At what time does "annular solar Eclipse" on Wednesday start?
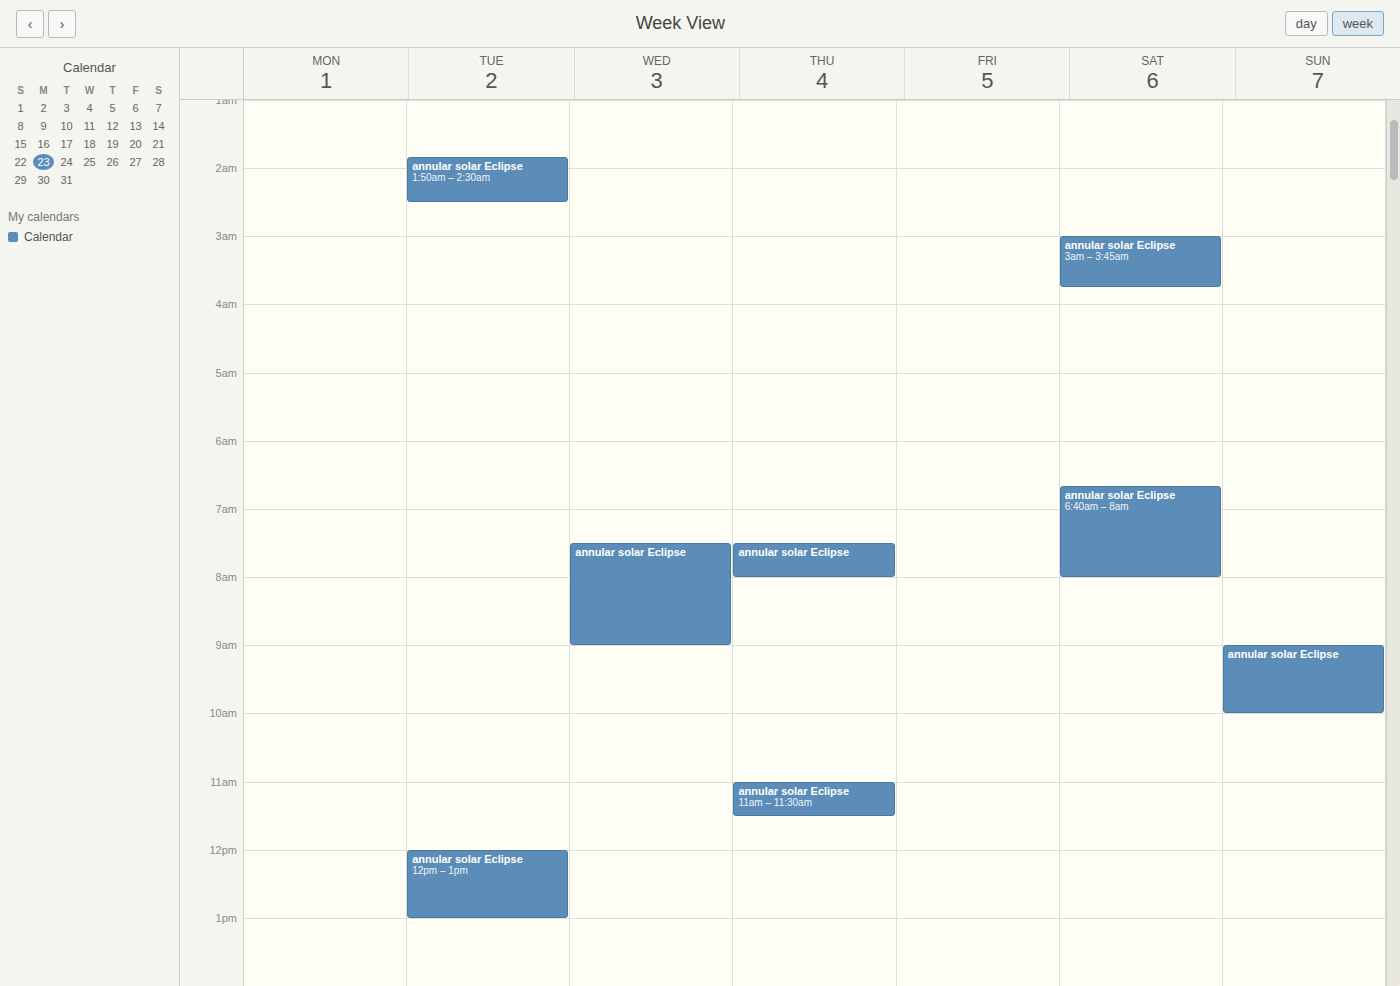
7:30 AM